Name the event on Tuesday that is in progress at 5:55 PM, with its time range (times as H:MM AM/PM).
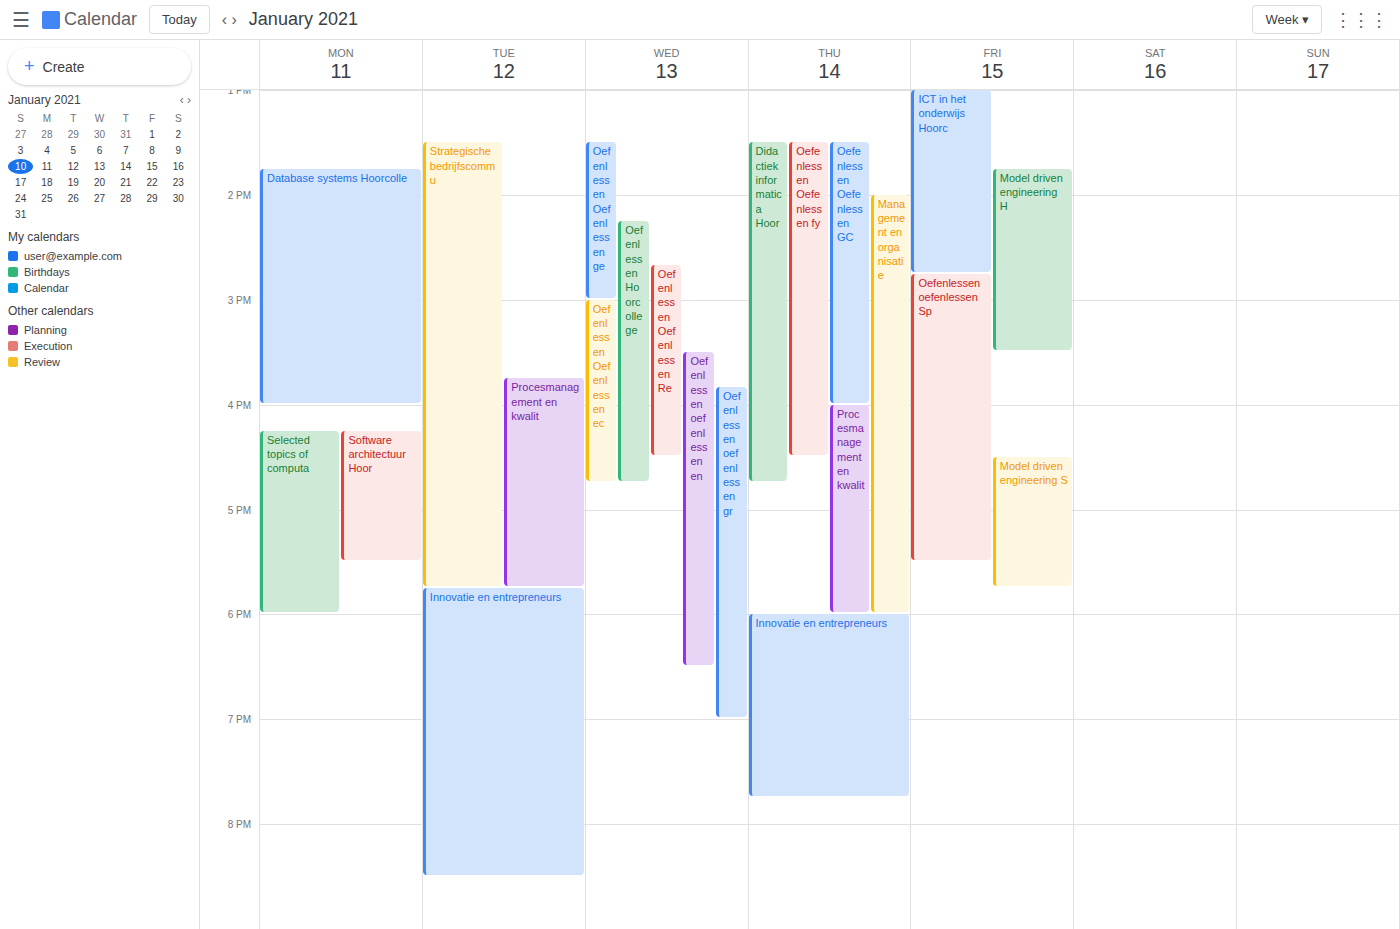
"Innovatie en entrepreneurs", 5:45 PM to 8:30 PM